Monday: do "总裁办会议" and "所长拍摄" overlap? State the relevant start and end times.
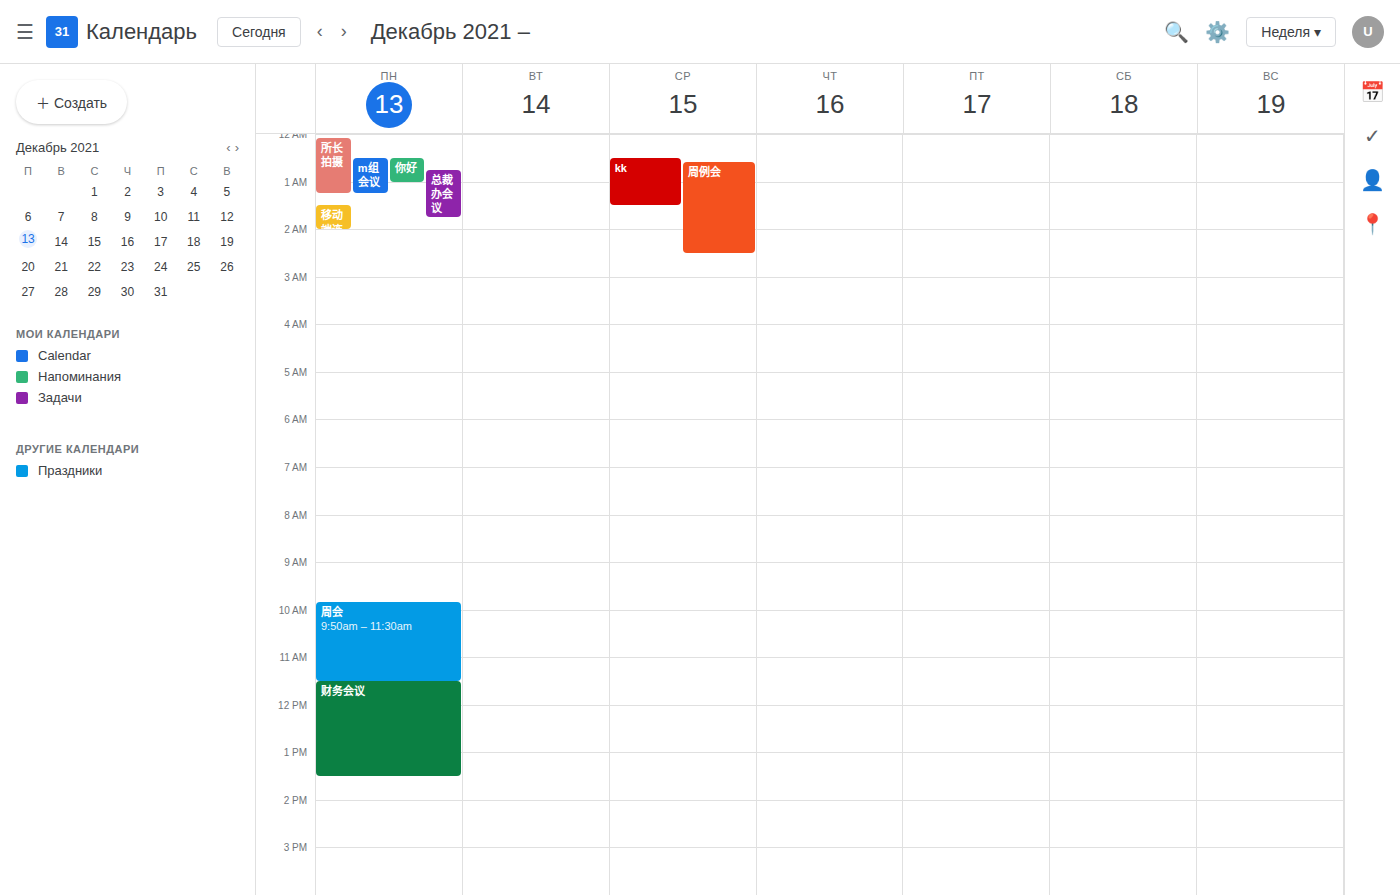
"总裁办会议" starts at 12:45 AM, before "所长拍摄" ends at 1:15 AM -- they overlap.